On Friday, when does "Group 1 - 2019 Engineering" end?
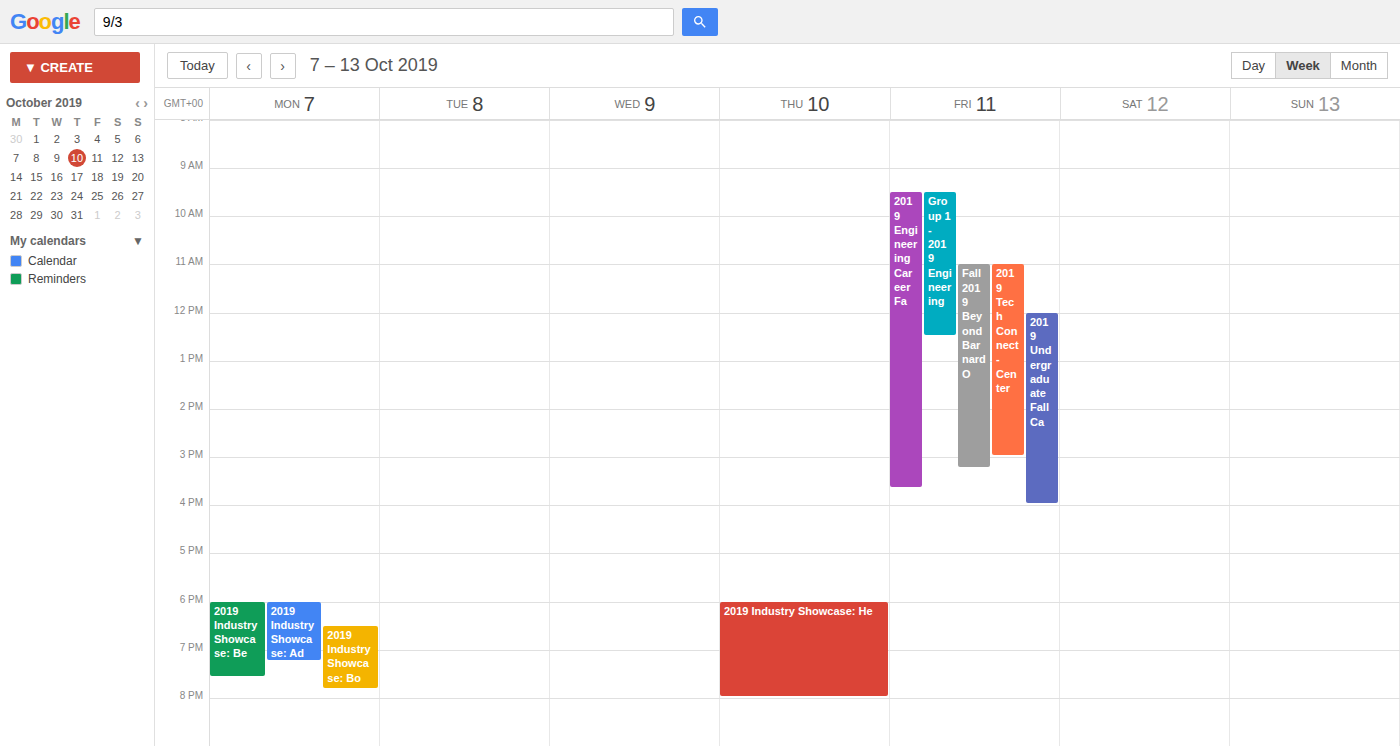
12:30 PM